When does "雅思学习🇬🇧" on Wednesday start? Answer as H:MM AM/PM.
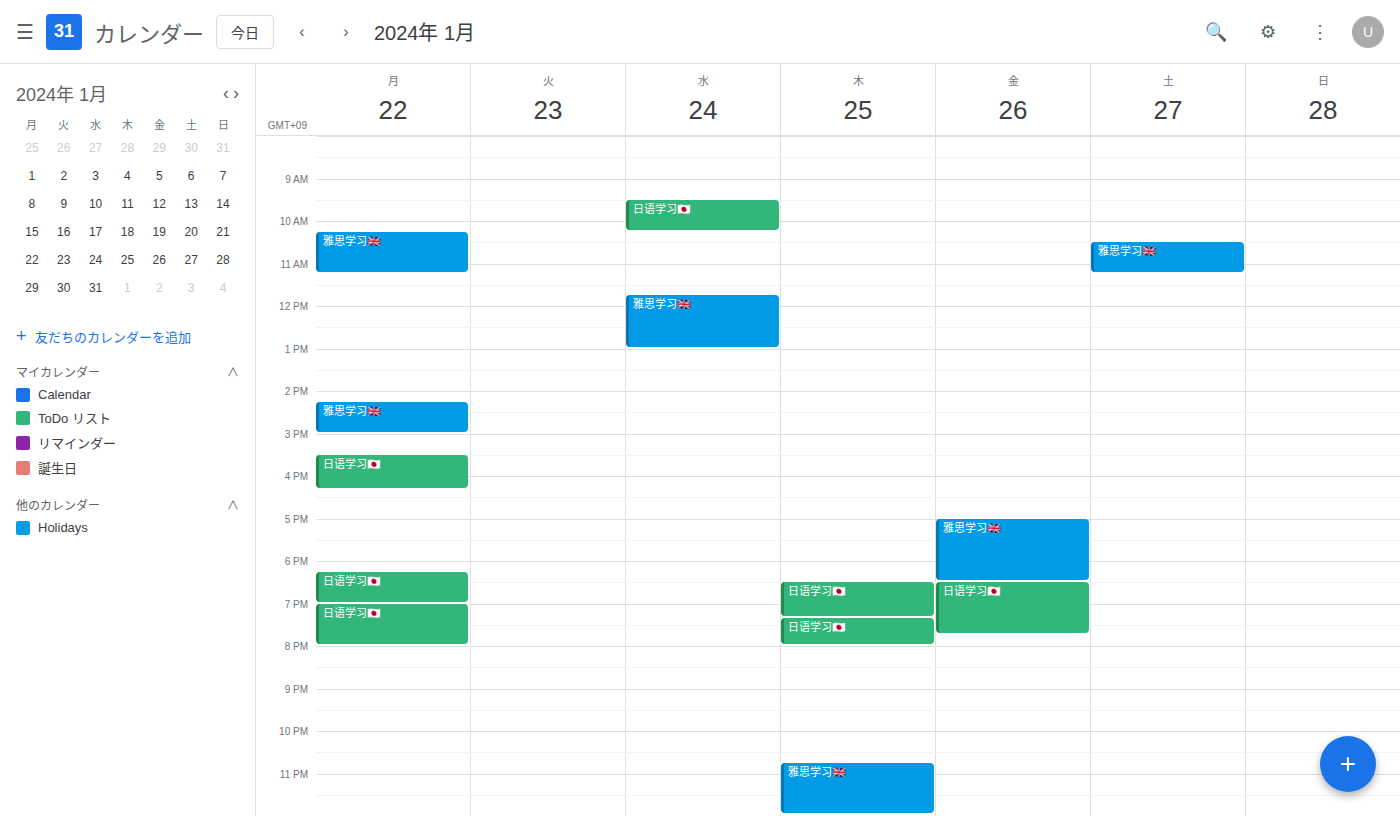
11:45 AM